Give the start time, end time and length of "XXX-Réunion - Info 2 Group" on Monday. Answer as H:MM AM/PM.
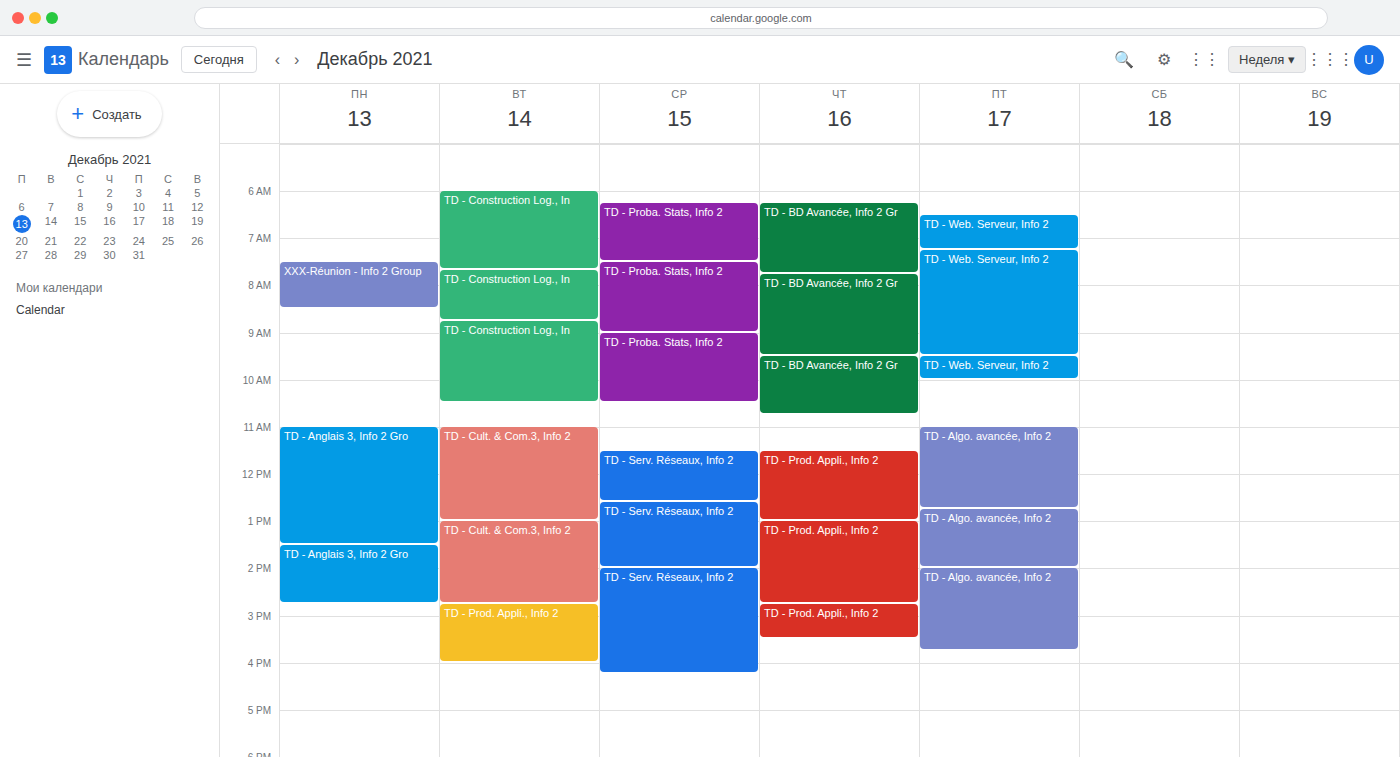
7:30 AM to 8:30 AM, 1 hour